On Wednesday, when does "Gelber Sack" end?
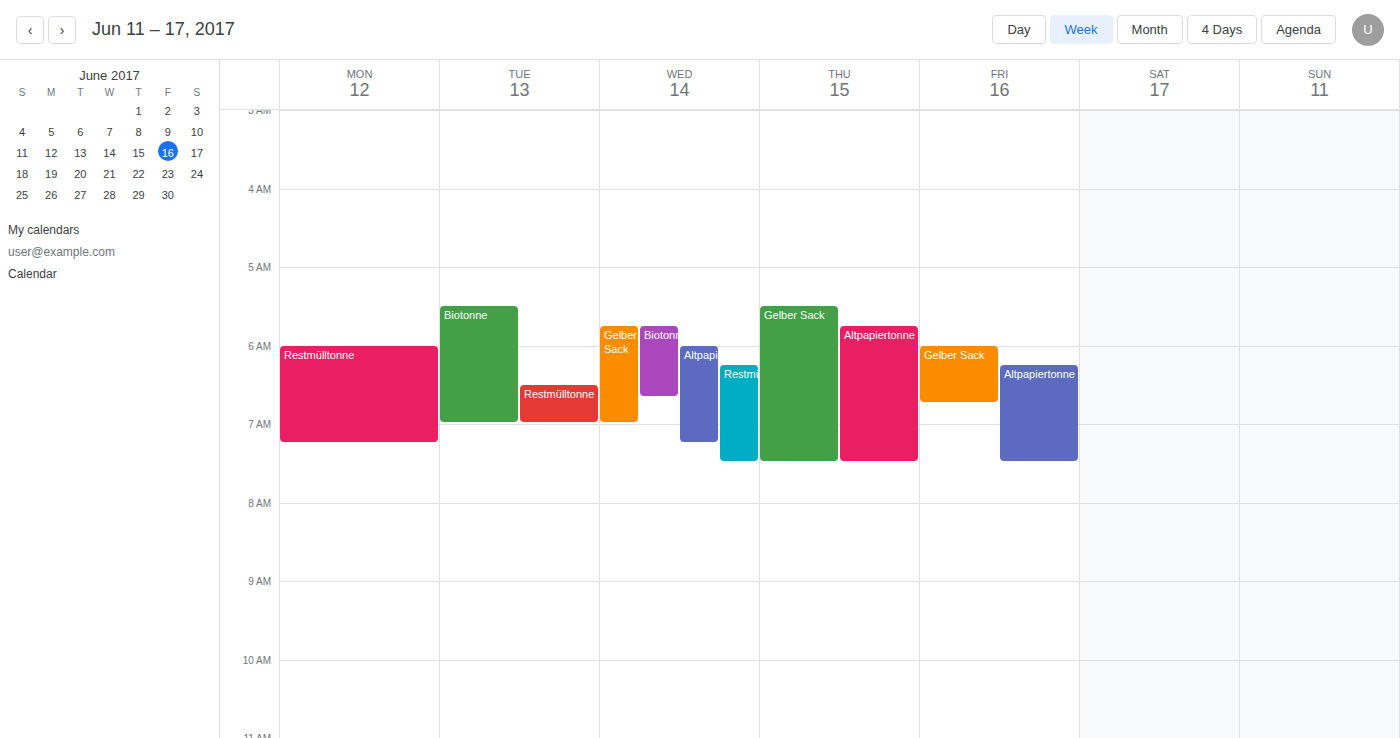
7:00 AM